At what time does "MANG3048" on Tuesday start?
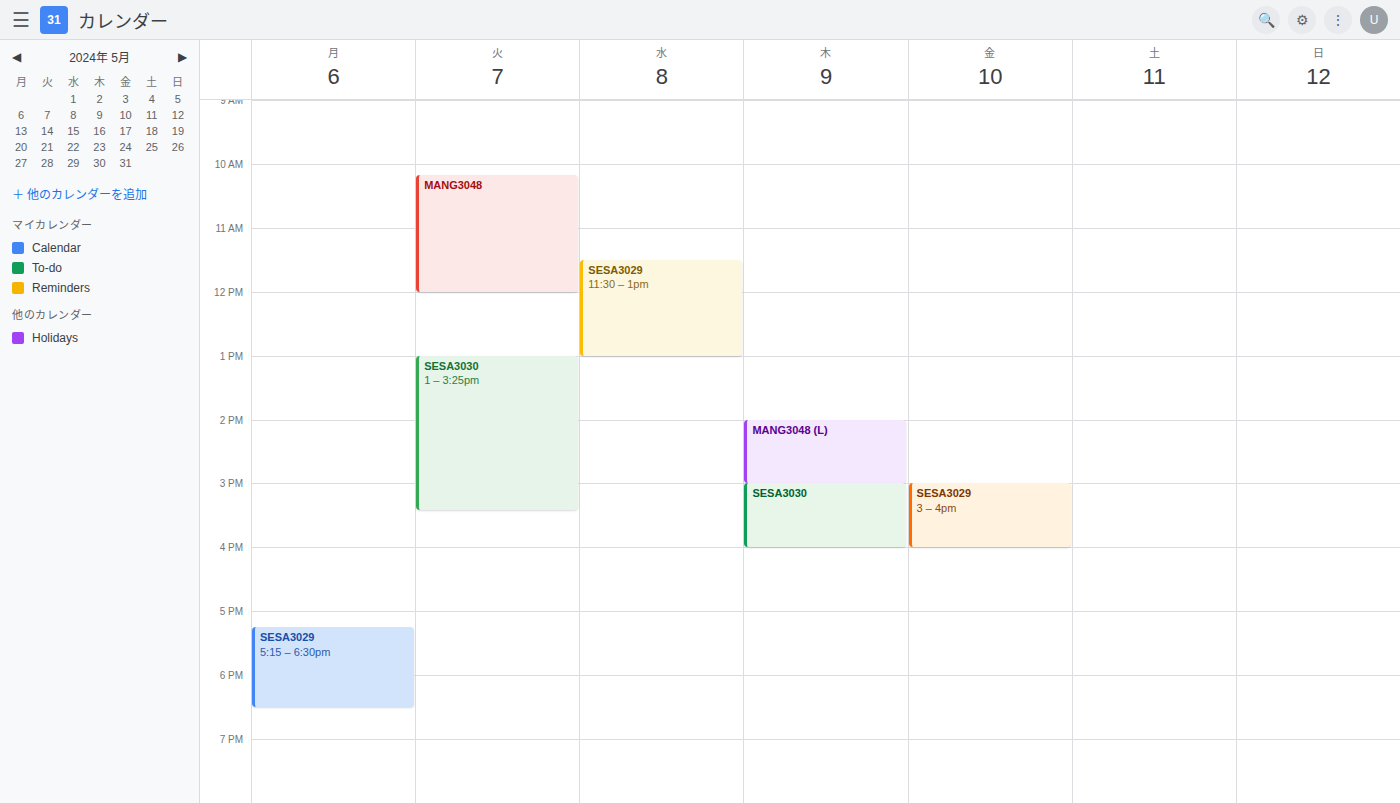
10:10 AM